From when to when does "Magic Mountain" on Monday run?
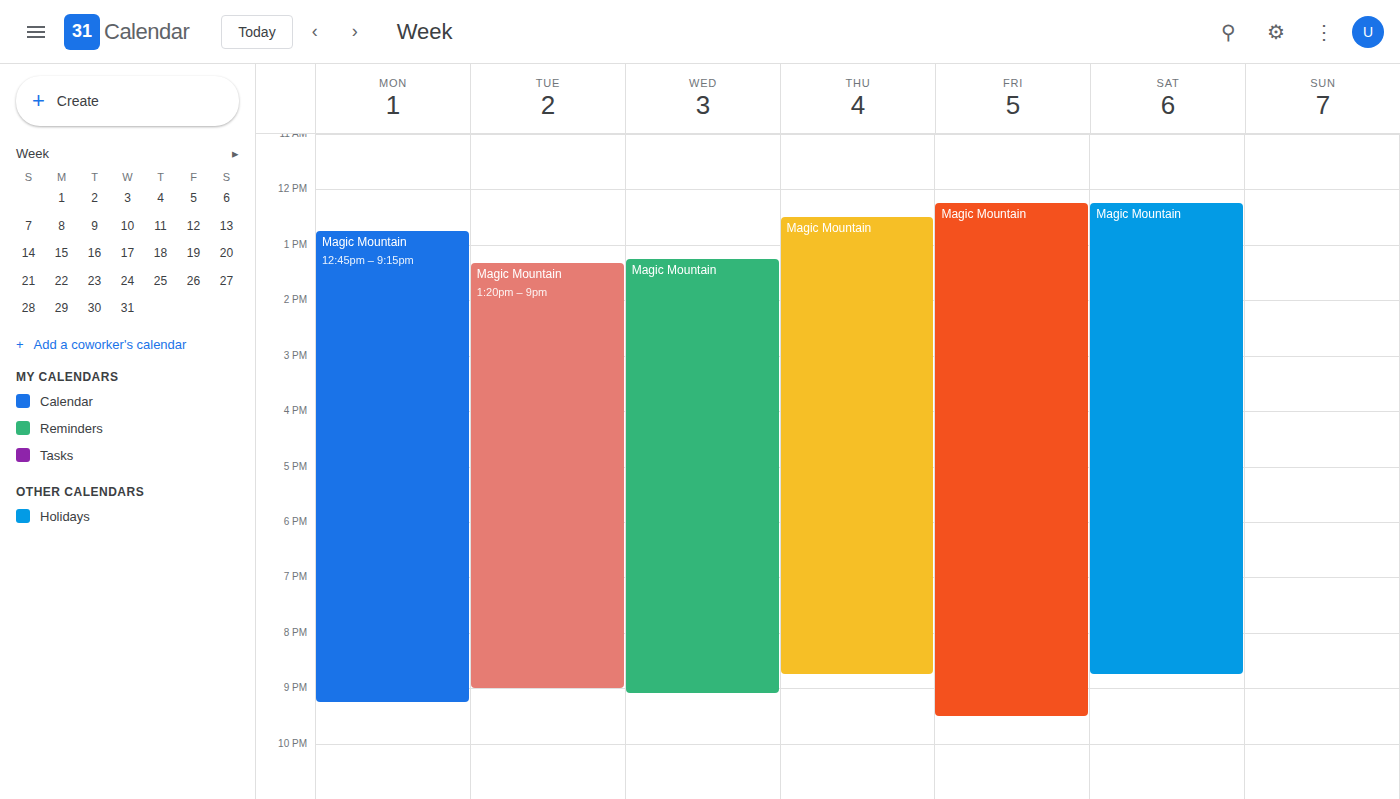
12:45 PM to 9:15 PM